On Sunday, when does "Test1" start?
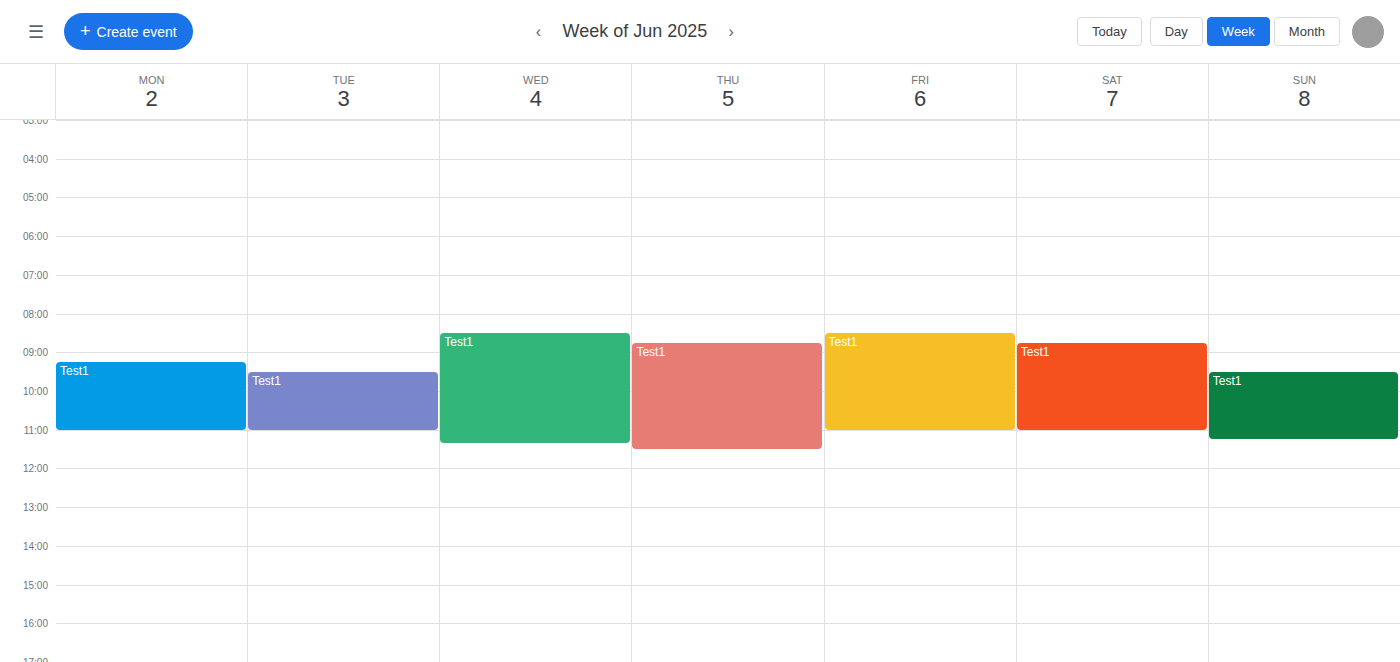
9:30 AM